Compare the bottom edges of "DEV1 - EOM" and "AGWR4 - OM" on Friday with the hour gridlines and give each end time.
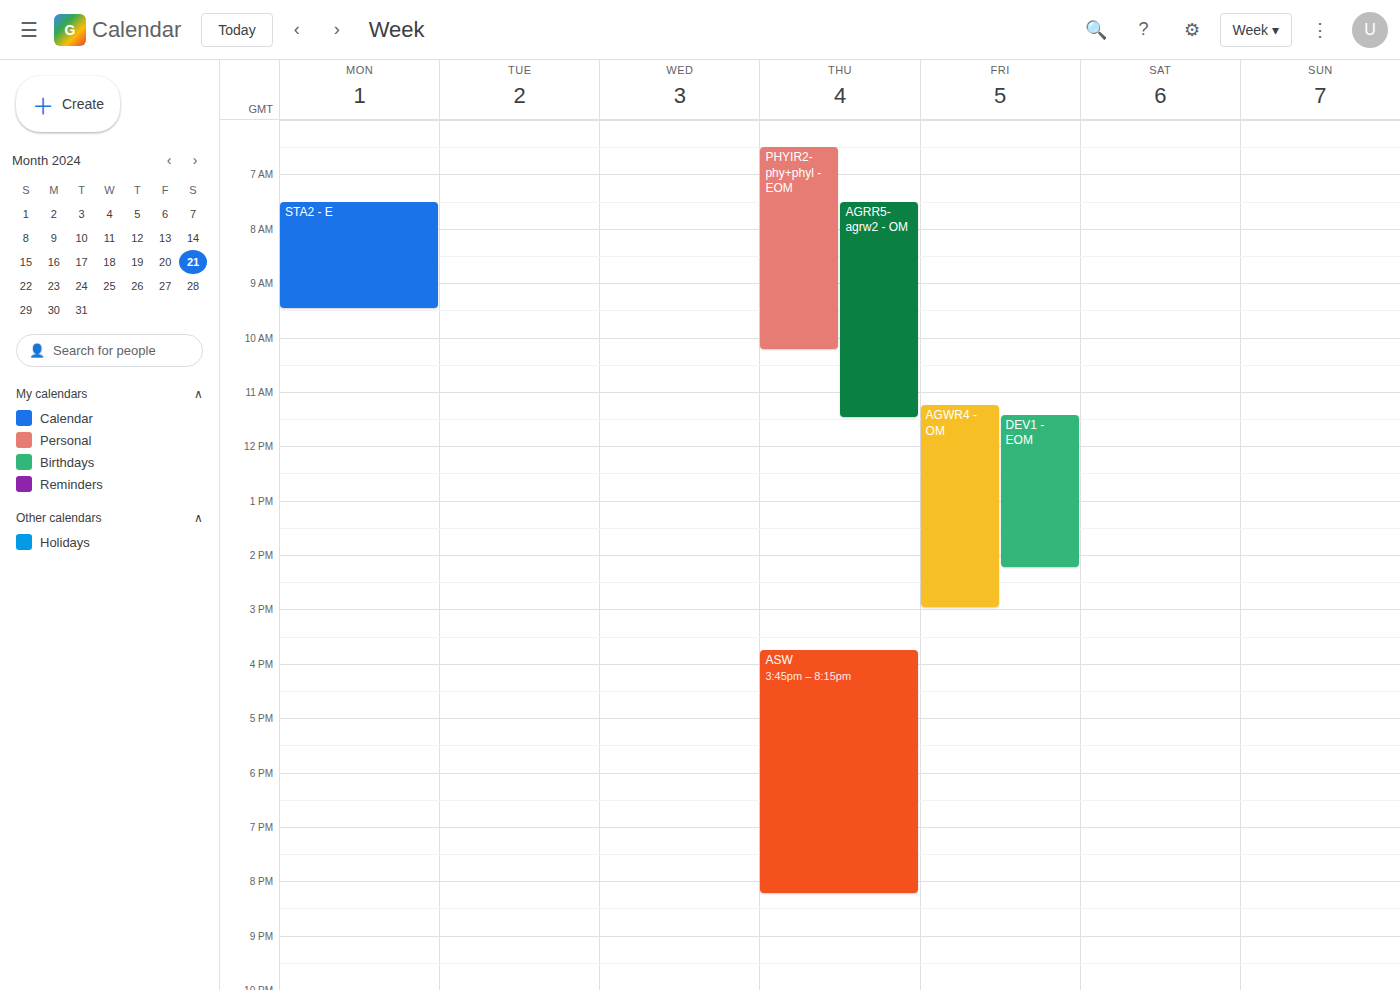
"DEV1 - EOM": 2:15 PM, neither: a quarter of the way from the 2 PM line to the 3 PM line. "AGWR4 - OM": 3:00 PM, exactly on the 3 PM line.